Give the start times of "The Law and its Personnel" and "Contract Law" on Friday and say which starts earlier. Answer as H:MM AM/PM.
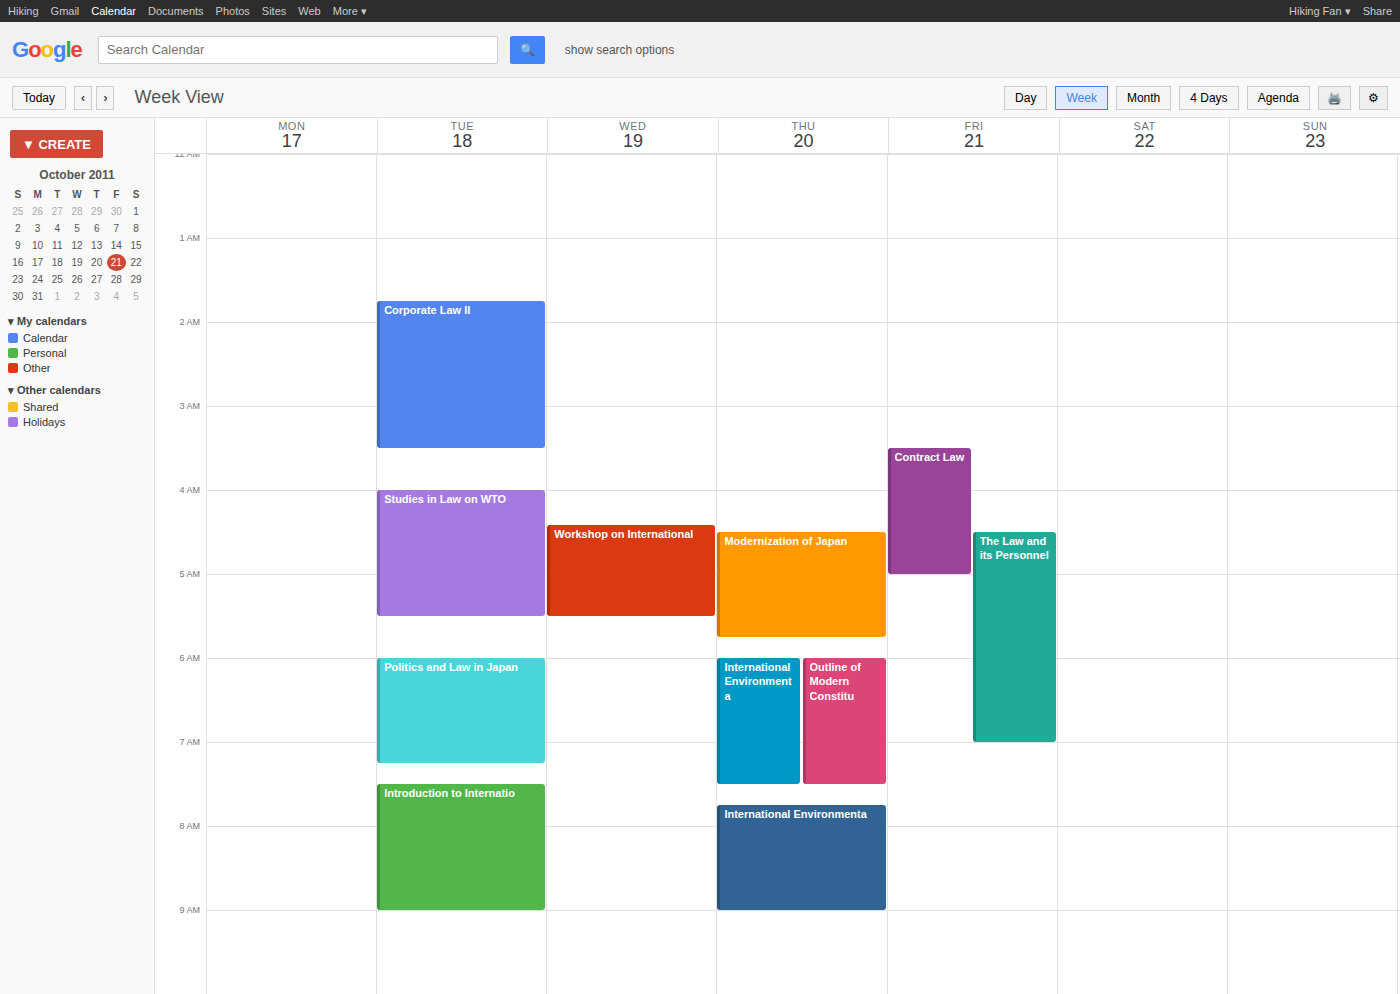
"Contract Law" 3:30 AM; "The Law and its Personnel" 4:30 AM.